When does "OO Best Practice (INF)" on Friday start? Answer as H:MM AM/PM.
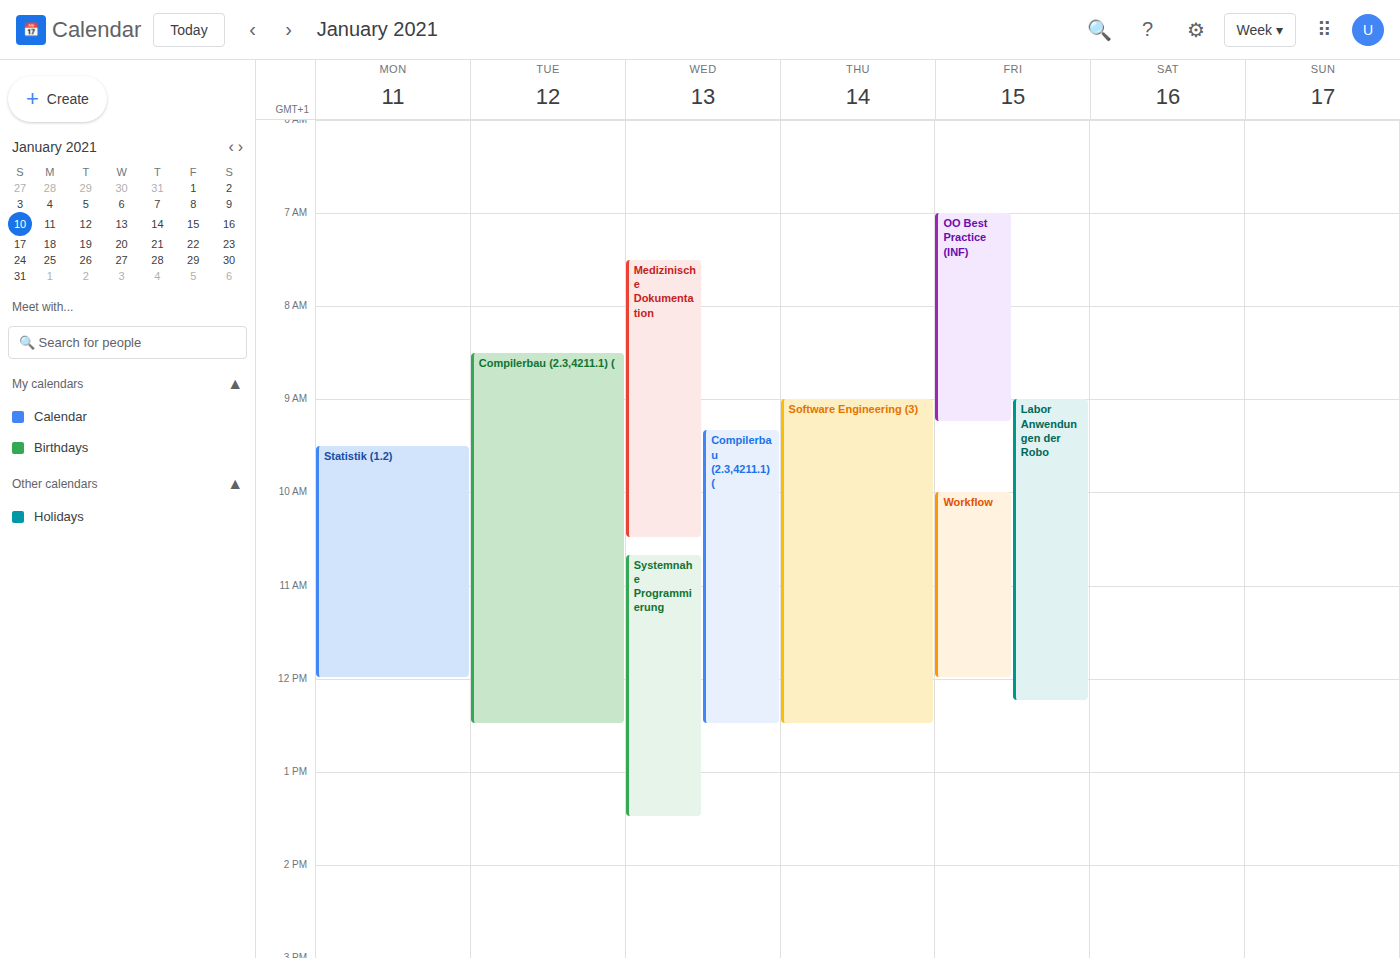
7:00 AM